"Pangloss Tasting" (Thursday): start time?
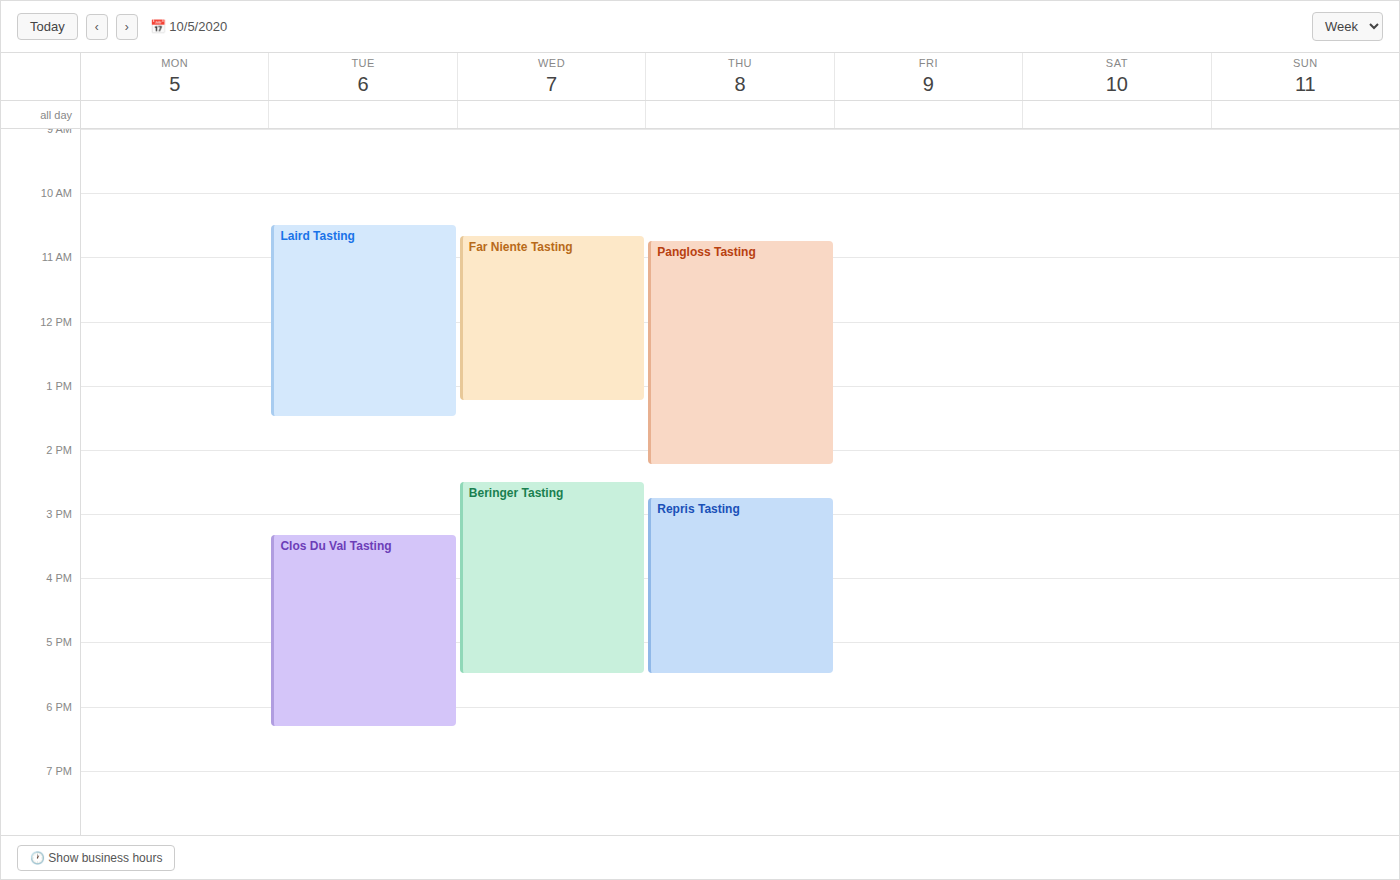
10:45